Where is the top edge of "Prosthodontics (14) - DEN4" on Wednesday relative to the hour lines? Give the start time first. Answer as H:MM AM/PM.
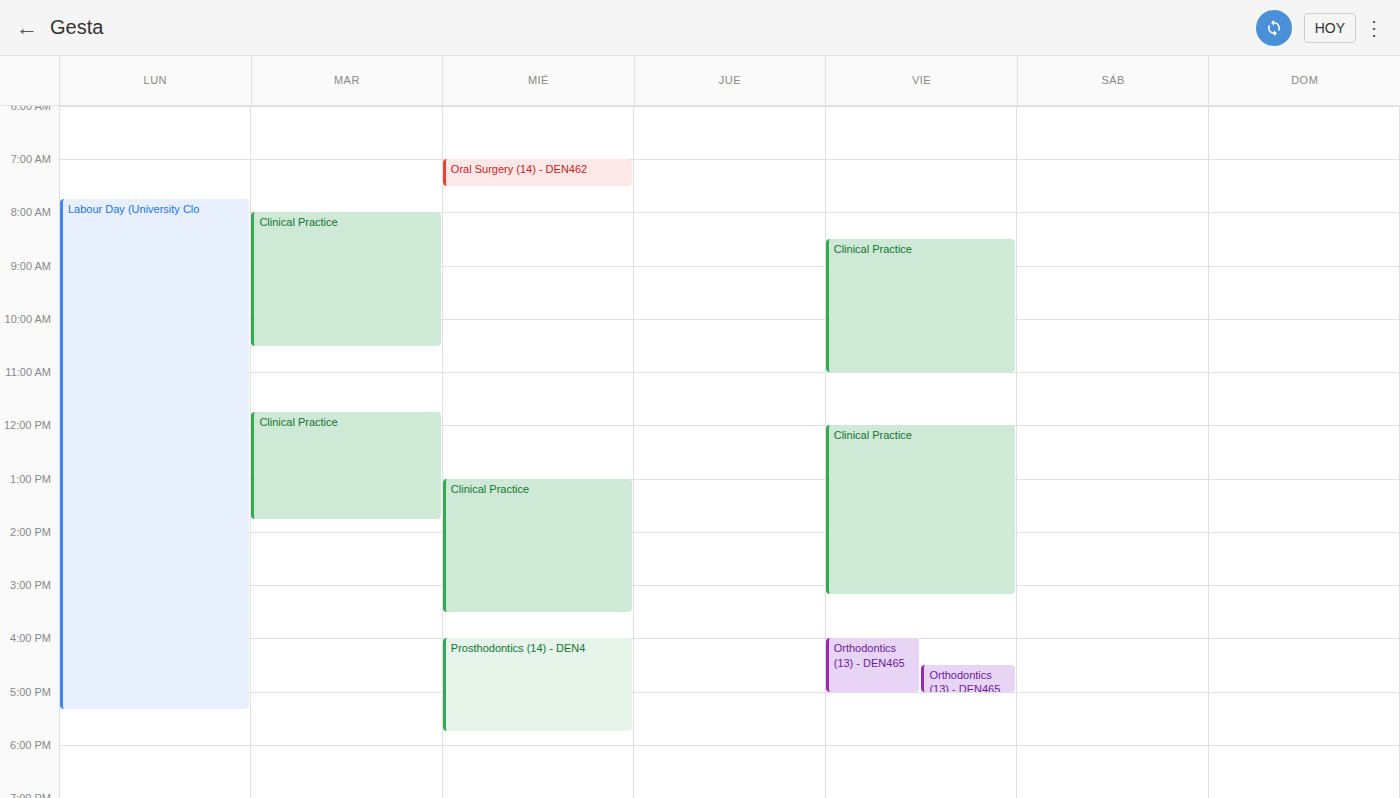
4:00 PM -- exactly on the 4 PM line.